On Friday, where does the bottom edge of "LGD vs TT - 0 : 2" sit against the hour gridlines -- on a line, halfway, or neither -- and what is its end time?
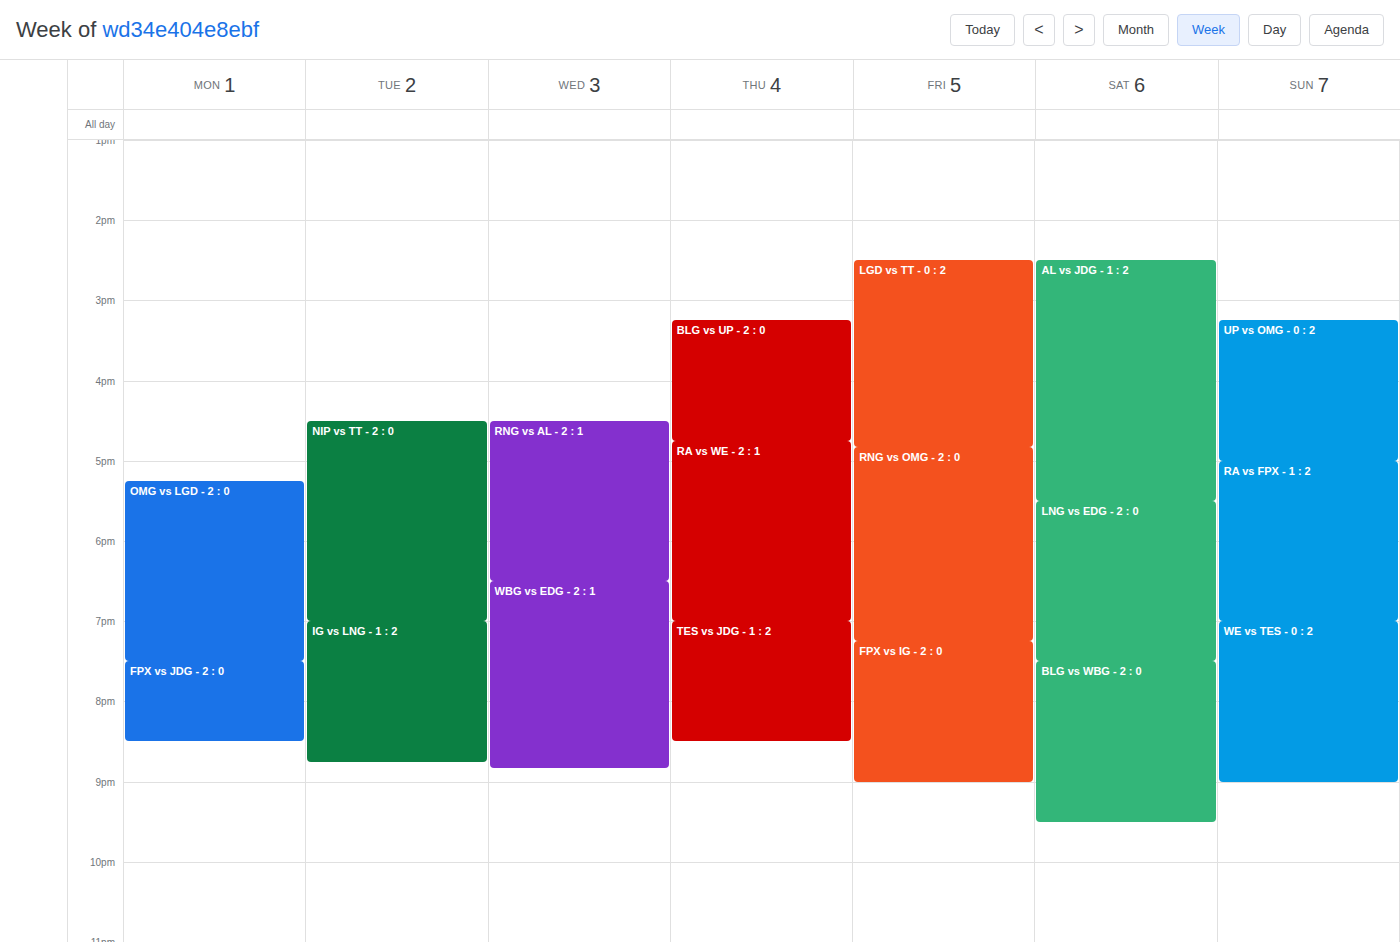
4:50 PM -- neither: 50 minutes below the 4 PM line and 10 minutes above the 5 PM line.